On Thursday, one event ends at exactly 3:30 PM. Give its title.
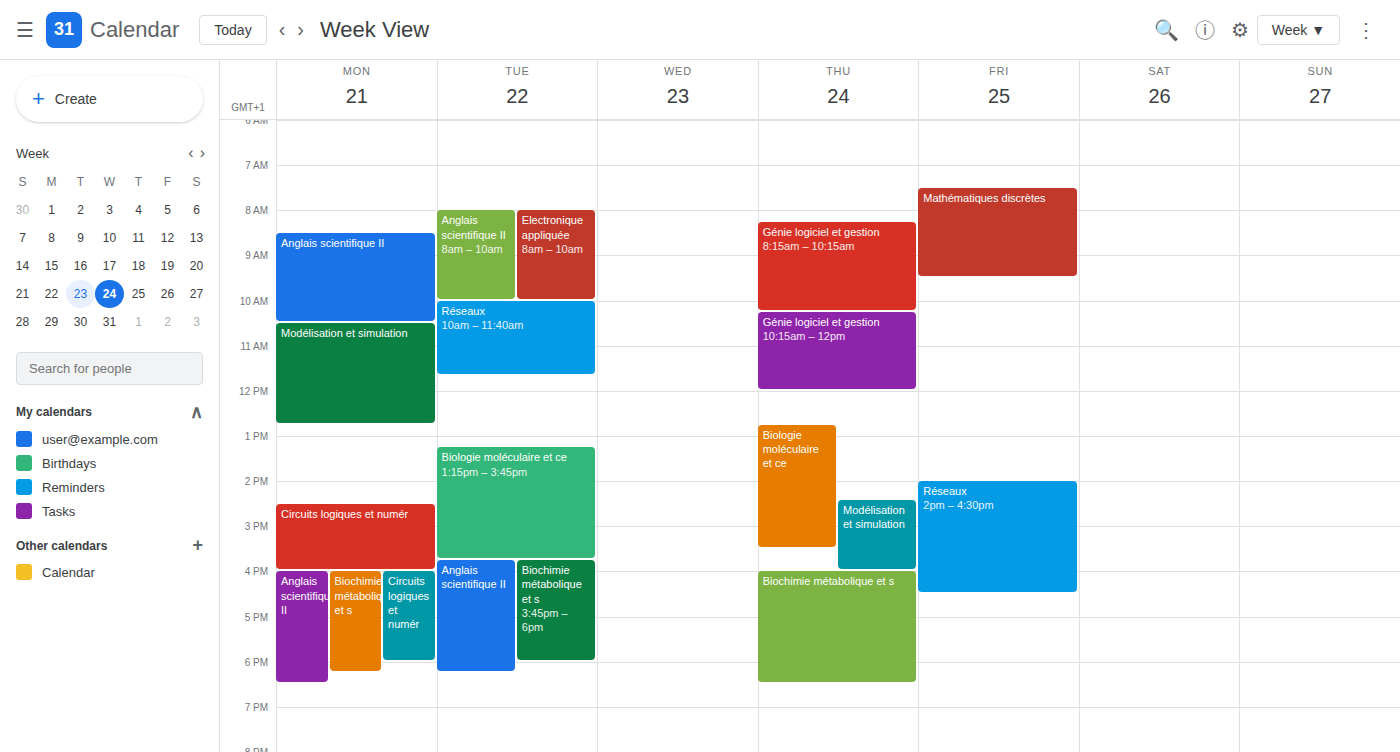
"Biologie moléculaire et ce"